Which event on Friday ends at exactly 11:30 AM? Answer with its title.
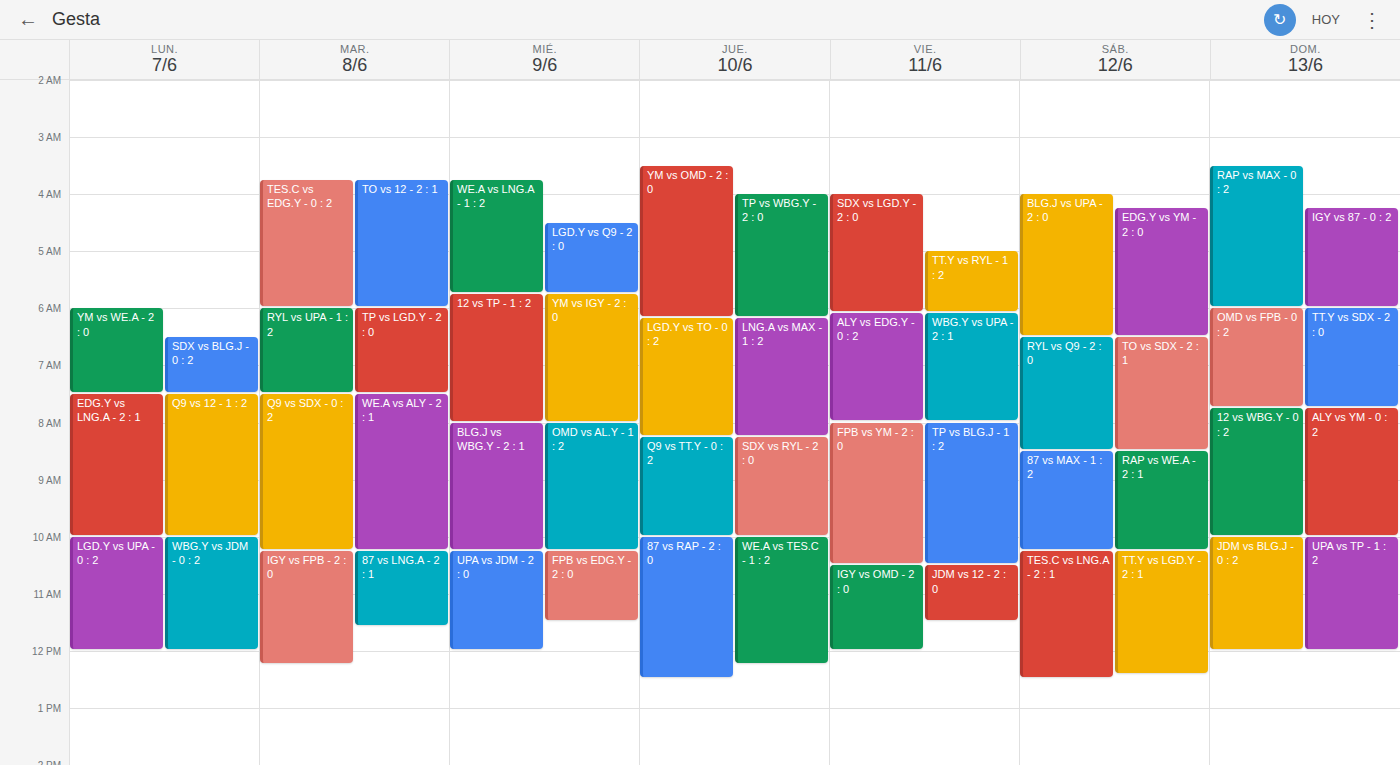
"JDM vs 12 - 2 : 0"